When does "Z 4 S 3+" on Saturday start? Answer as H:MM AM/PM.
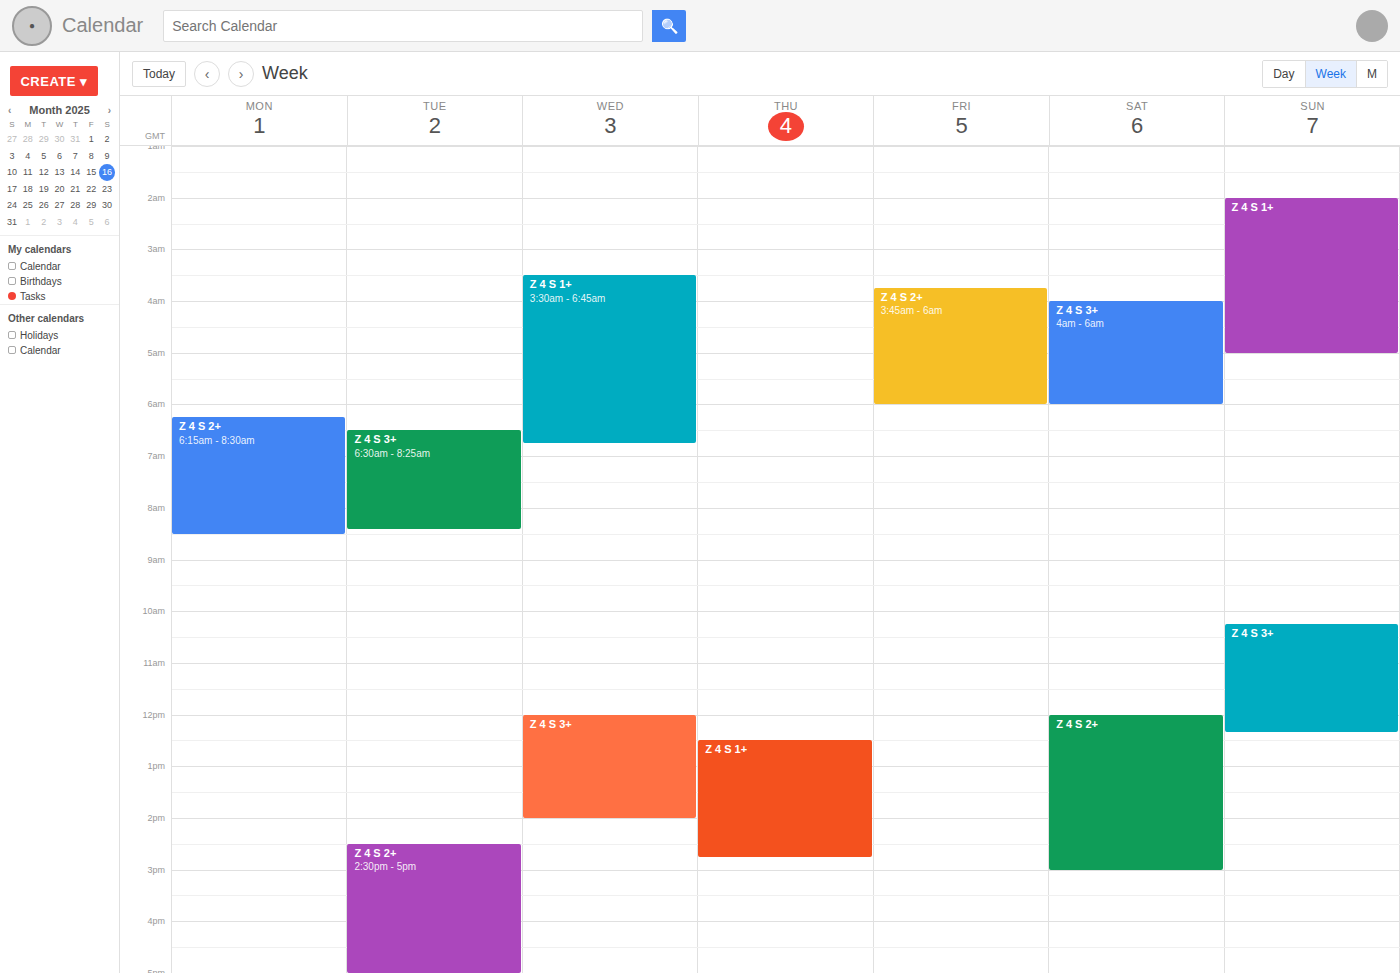
4:00 AM